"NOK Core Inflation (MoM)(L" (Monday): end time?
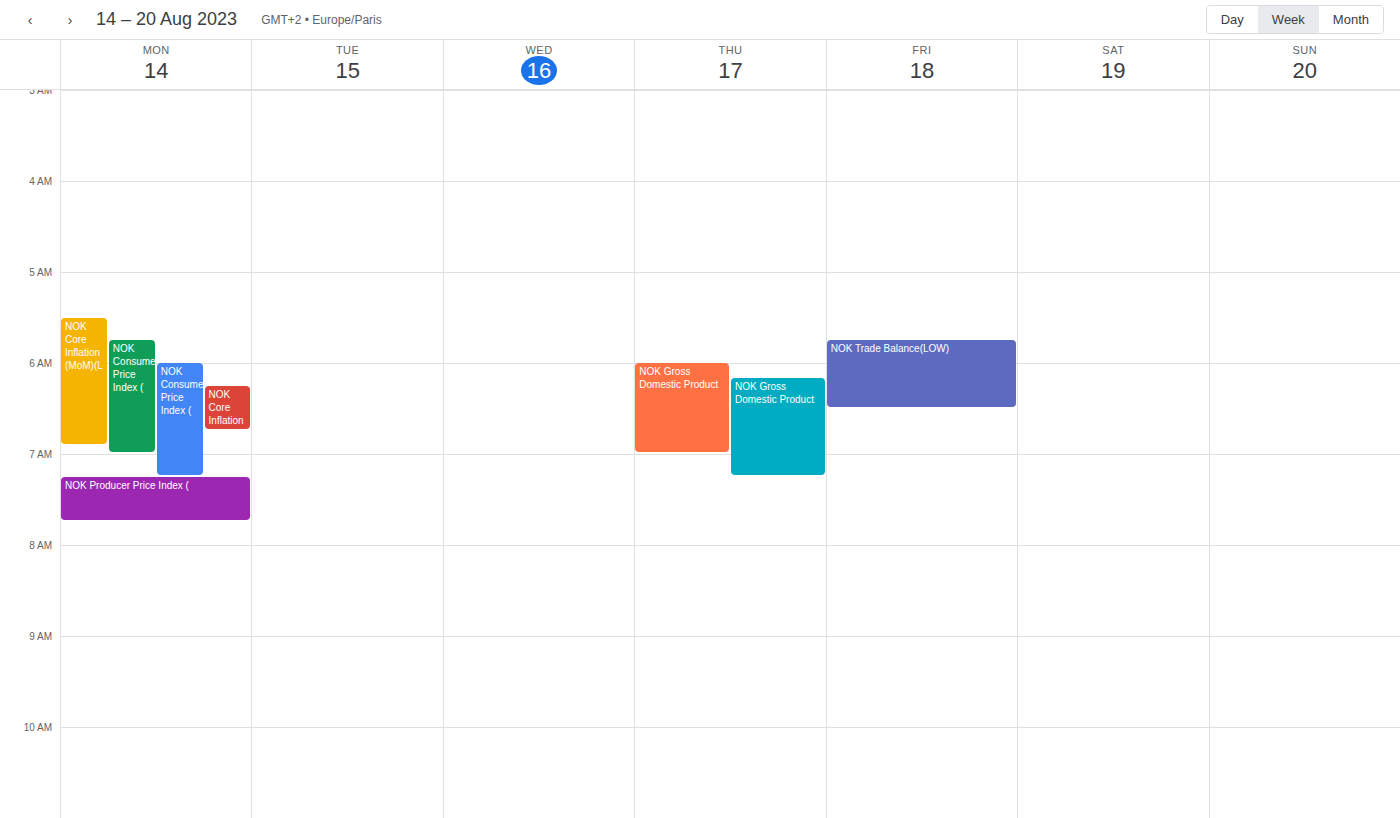
6:55 AM